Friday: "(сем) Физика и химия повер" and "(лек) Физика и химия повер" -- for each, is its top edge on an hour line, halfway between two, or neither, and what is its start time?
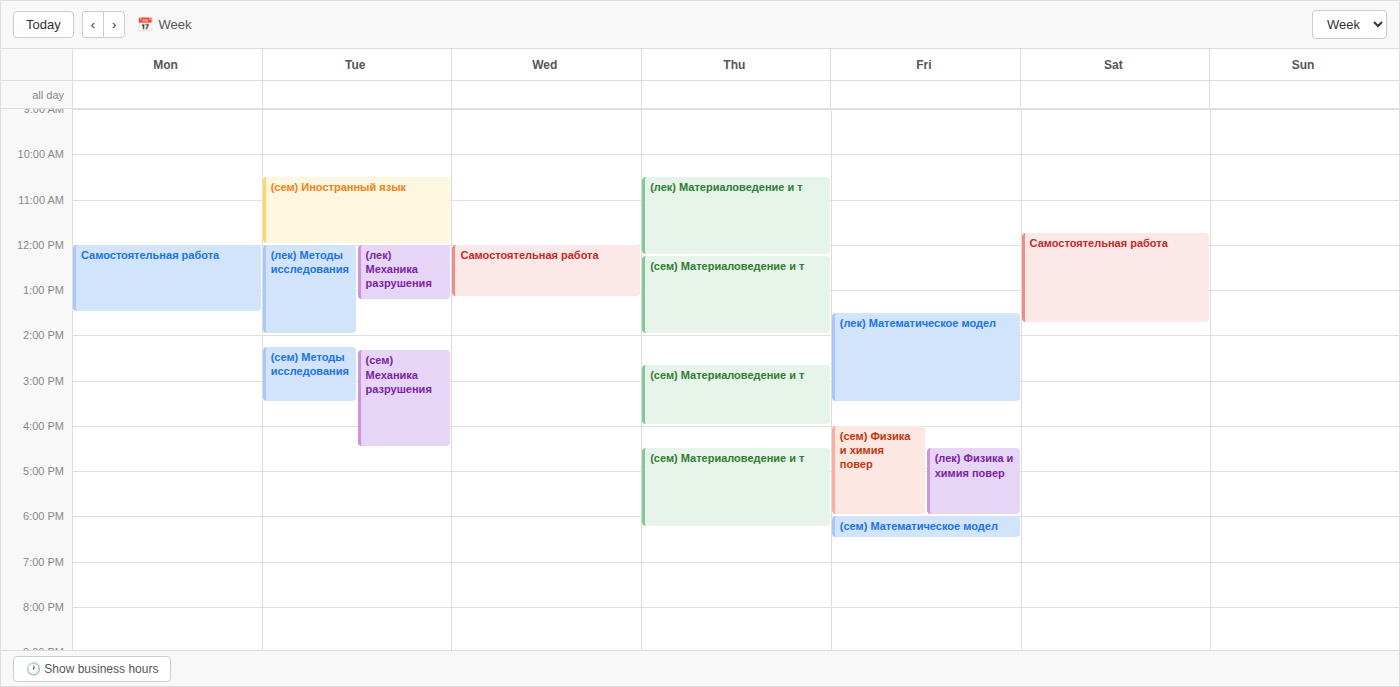
"(сем) Физика и химия повер": 4:00 PM, exactly on the 4 PM line. "(лек) Физика и химия повер": 4:30 PM, halfway between the 4 PM and 5 PM lines.